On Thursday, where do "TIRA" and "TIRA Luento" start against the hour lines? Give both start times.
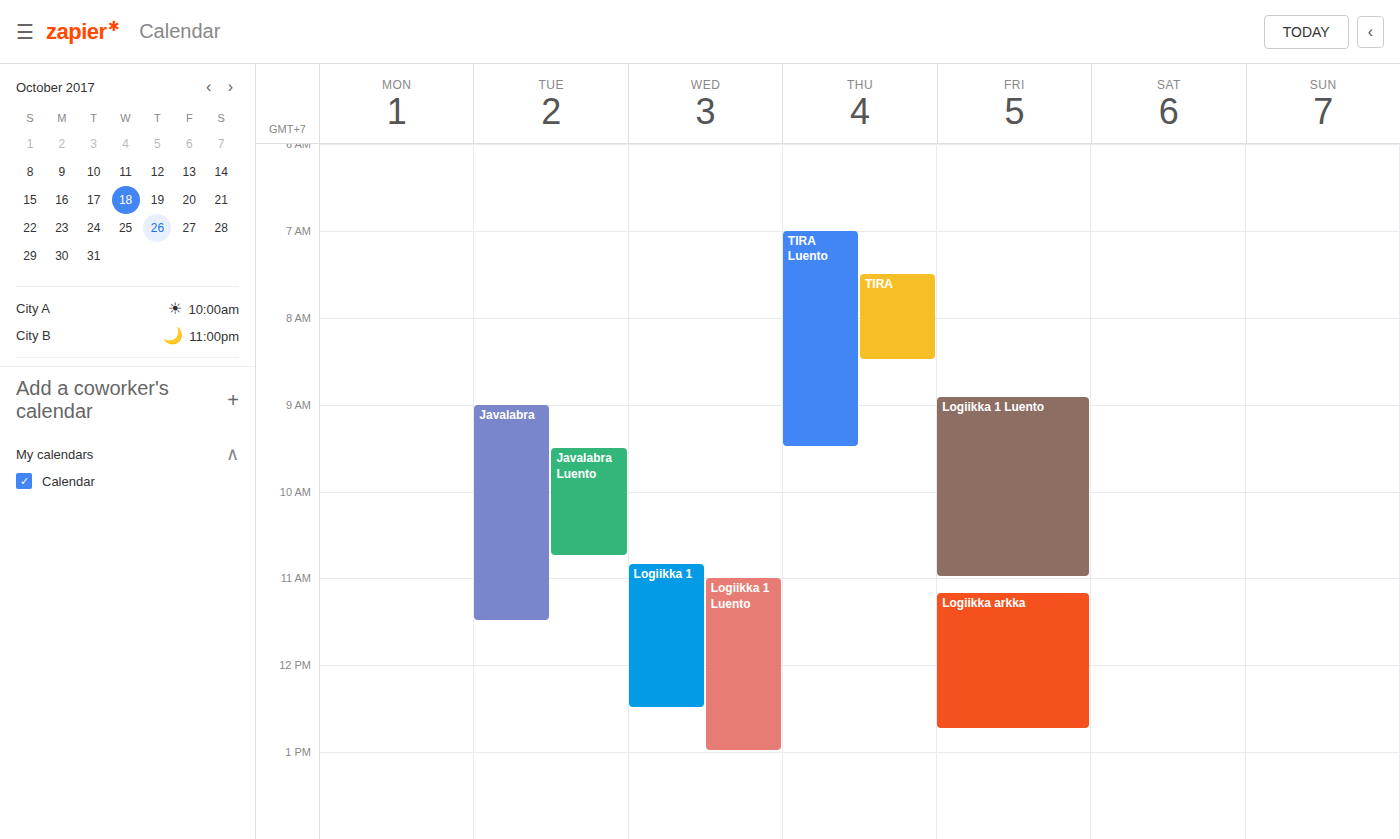
"TIRA": 7:30 AM, halfway between the 7 AM and 8 AM lines. "TIRA Luento": 7:00 AM, exactly on the 7 AM line.